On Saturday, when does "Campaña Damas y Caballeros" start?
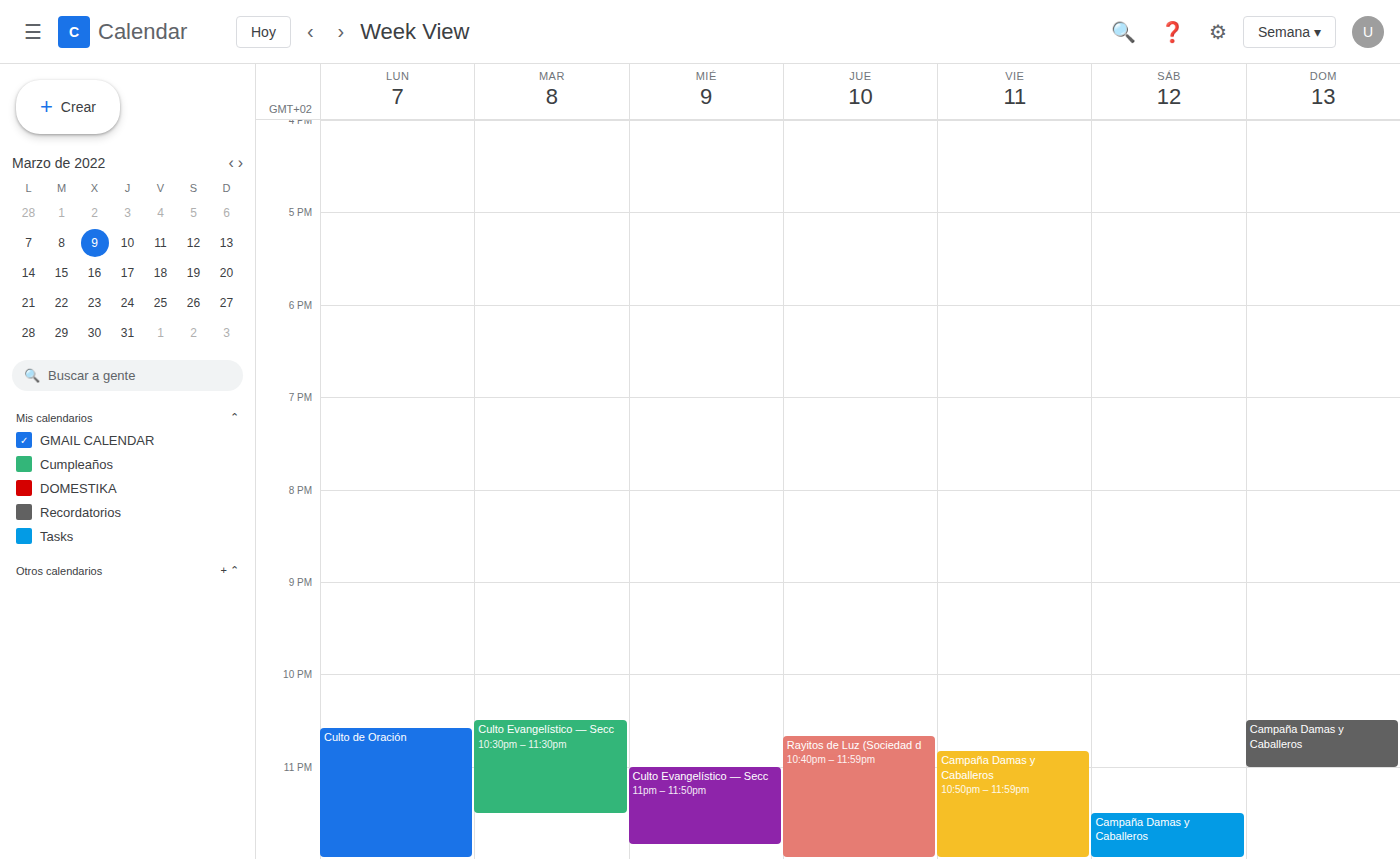
11:30 PM